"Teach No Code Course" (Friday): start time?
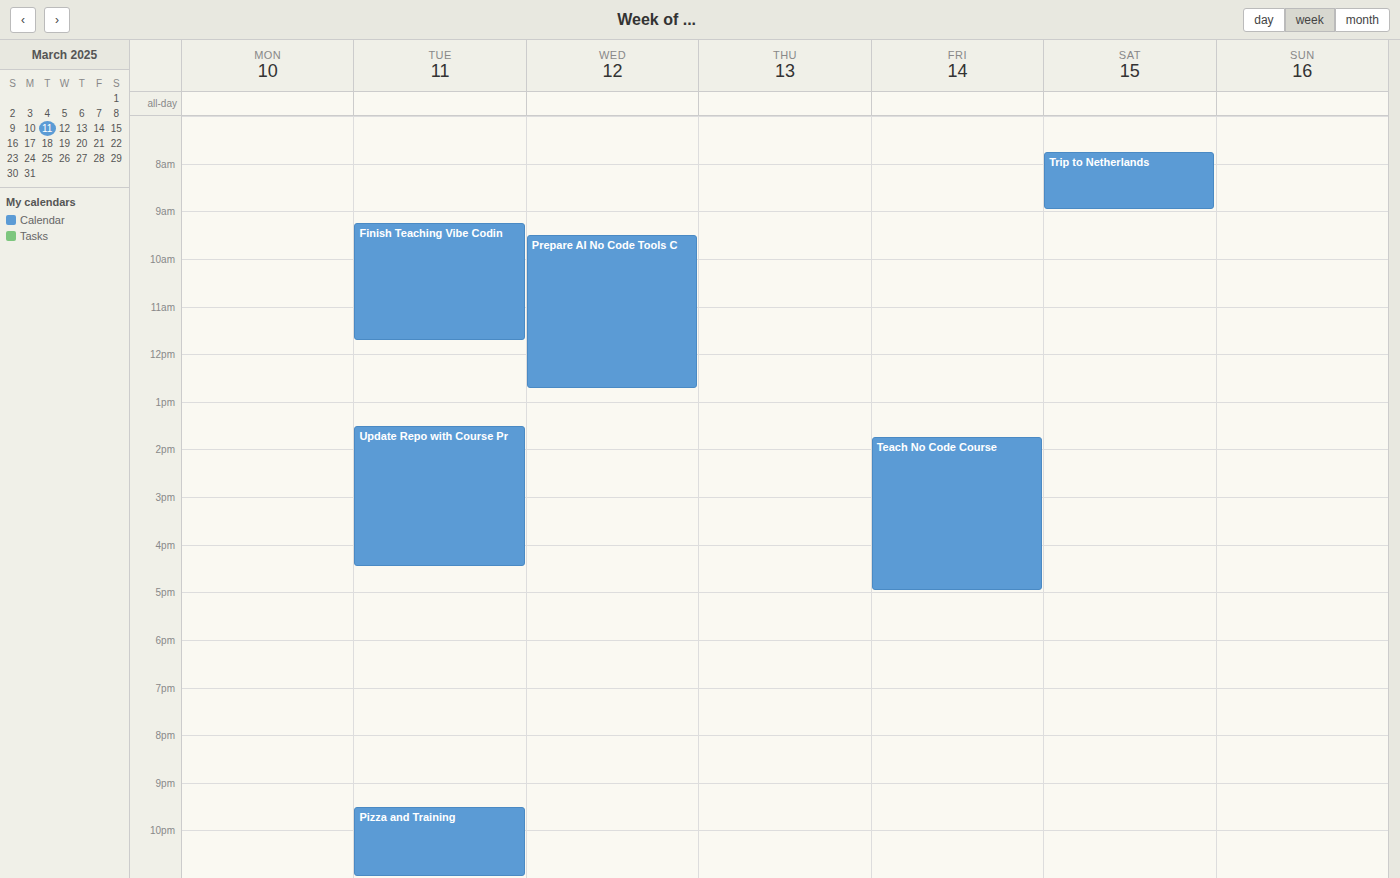
1:45 PM